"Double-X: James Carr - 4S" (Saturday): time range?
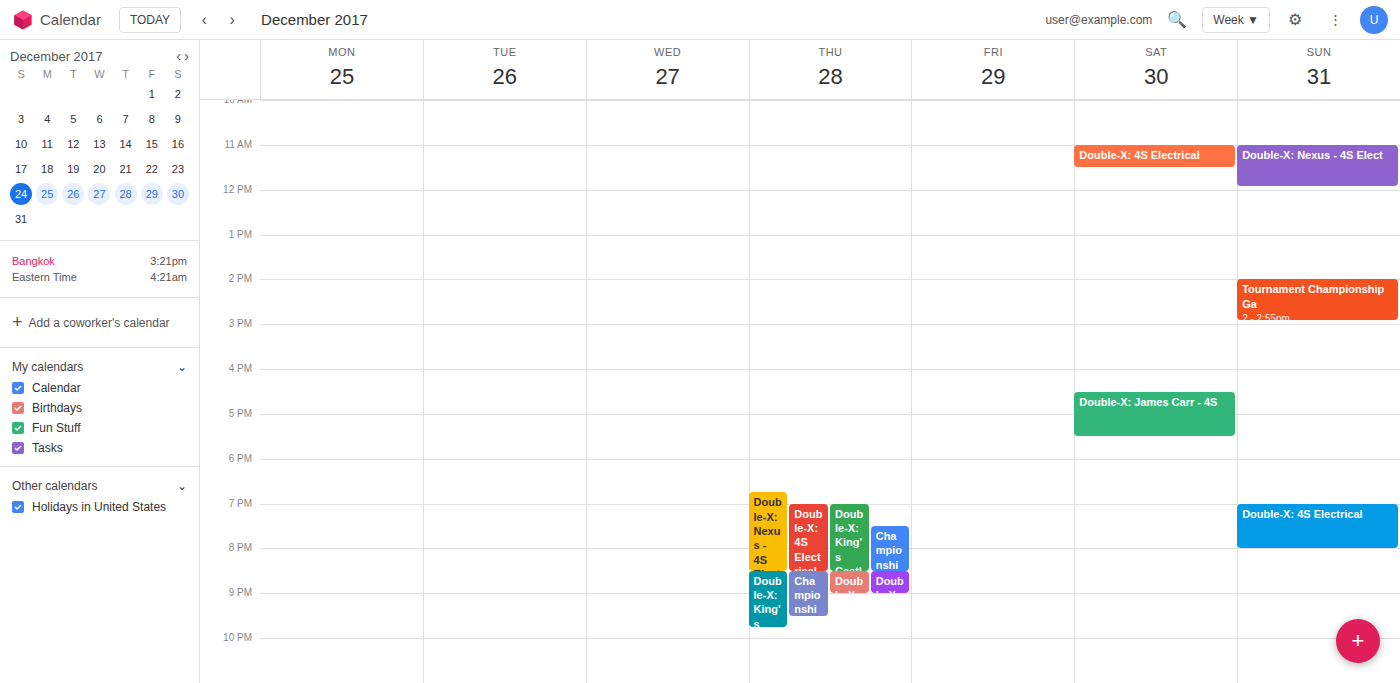
4:30 PM to 5:30 PM